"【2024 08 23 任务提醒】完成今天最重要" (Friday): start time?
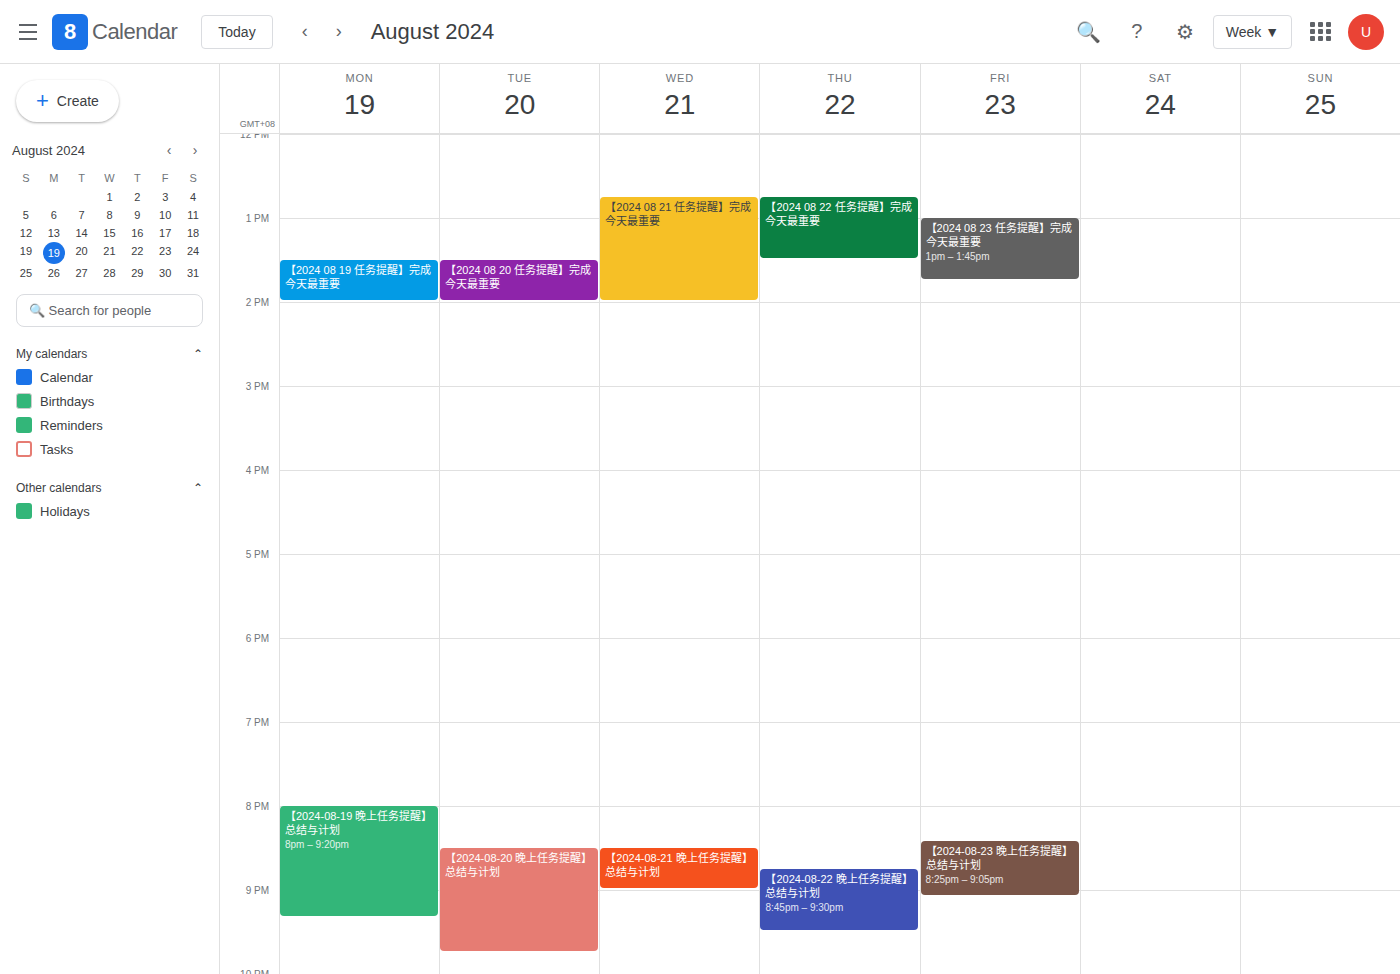
1:00 PM